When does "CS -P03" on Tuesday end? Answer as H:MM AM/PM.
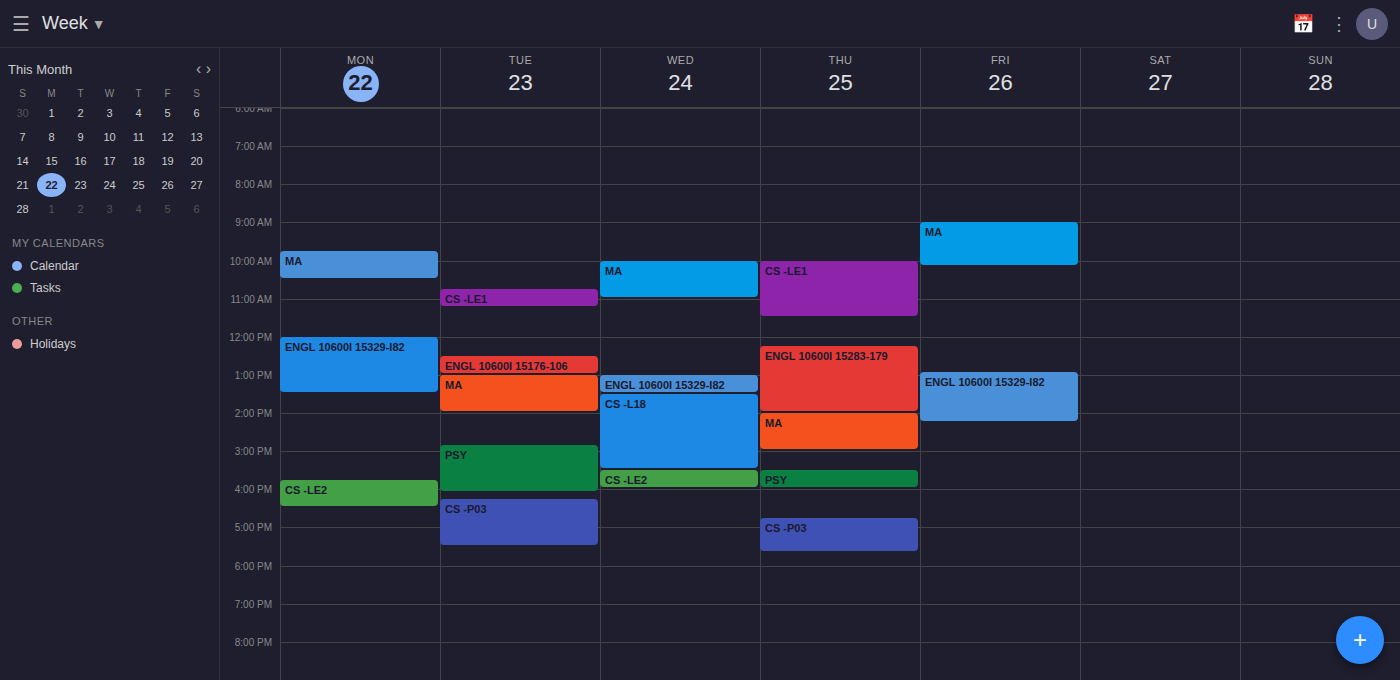
5:30 PM